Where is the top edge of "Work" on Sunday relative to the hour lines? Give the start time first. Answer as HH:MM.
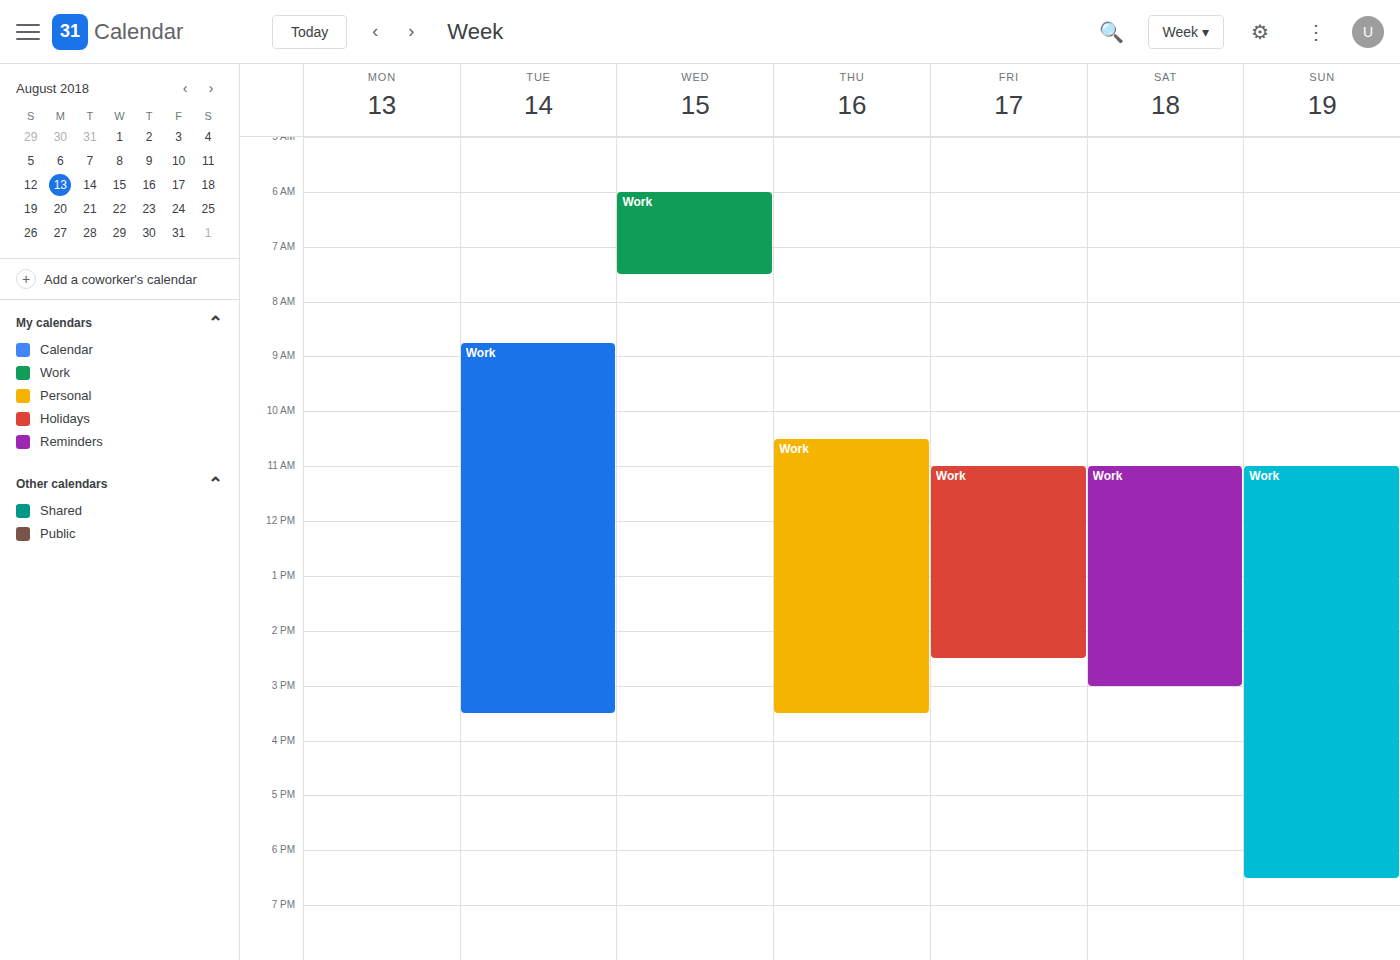
11:00 -- exactly on the 11:00 line.